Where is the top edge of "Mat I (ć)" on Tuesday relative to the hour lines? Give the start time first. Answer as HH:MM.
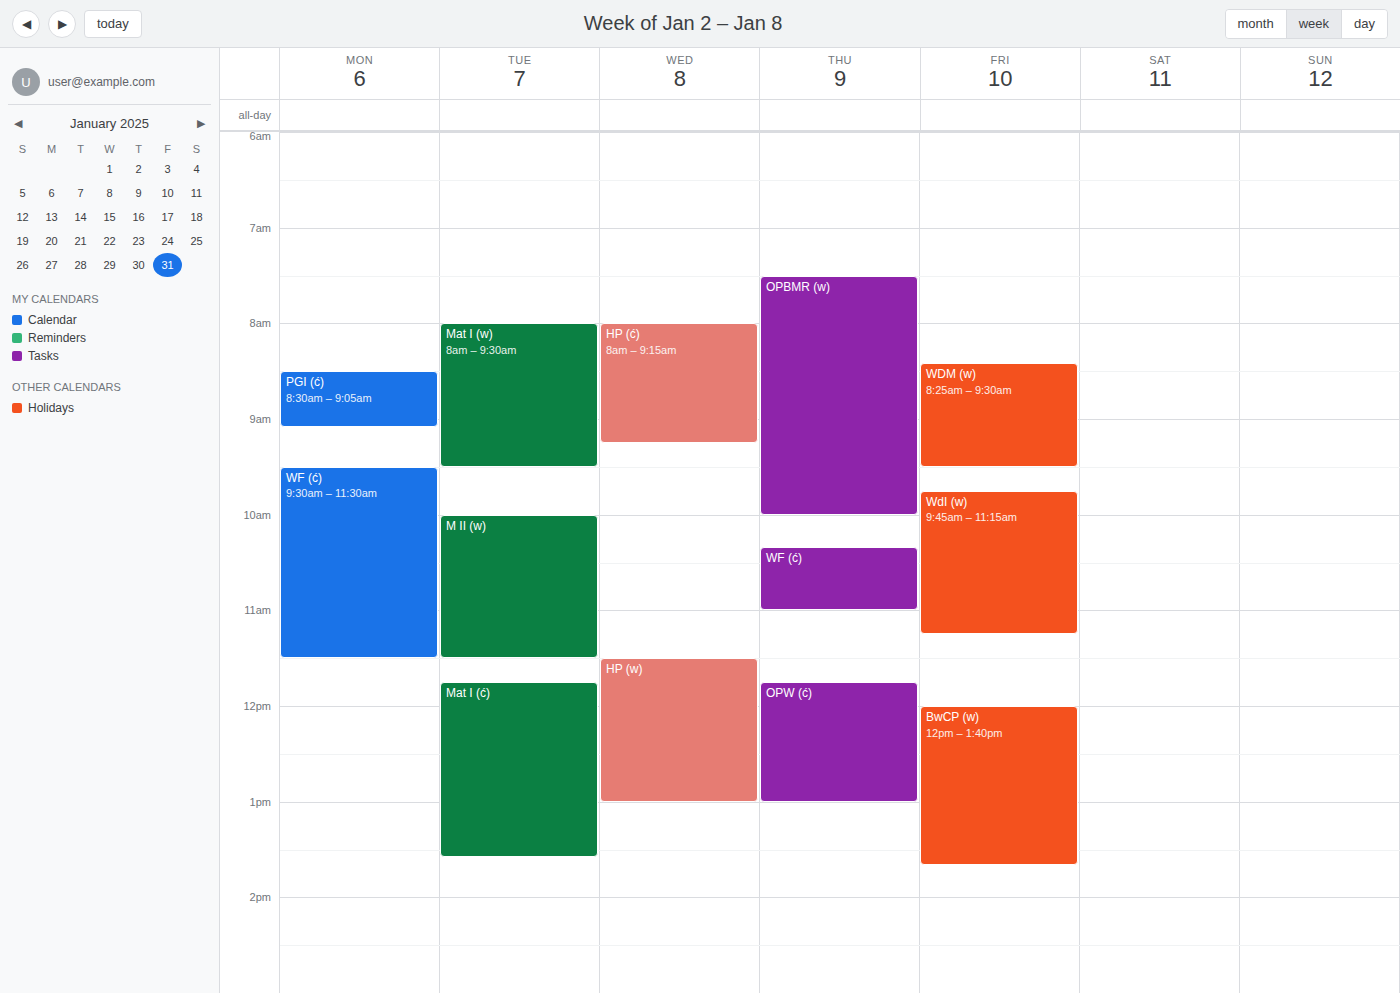
11:45 -- neither: three quarters of the way from the 11:00 line to the 12:00 line.